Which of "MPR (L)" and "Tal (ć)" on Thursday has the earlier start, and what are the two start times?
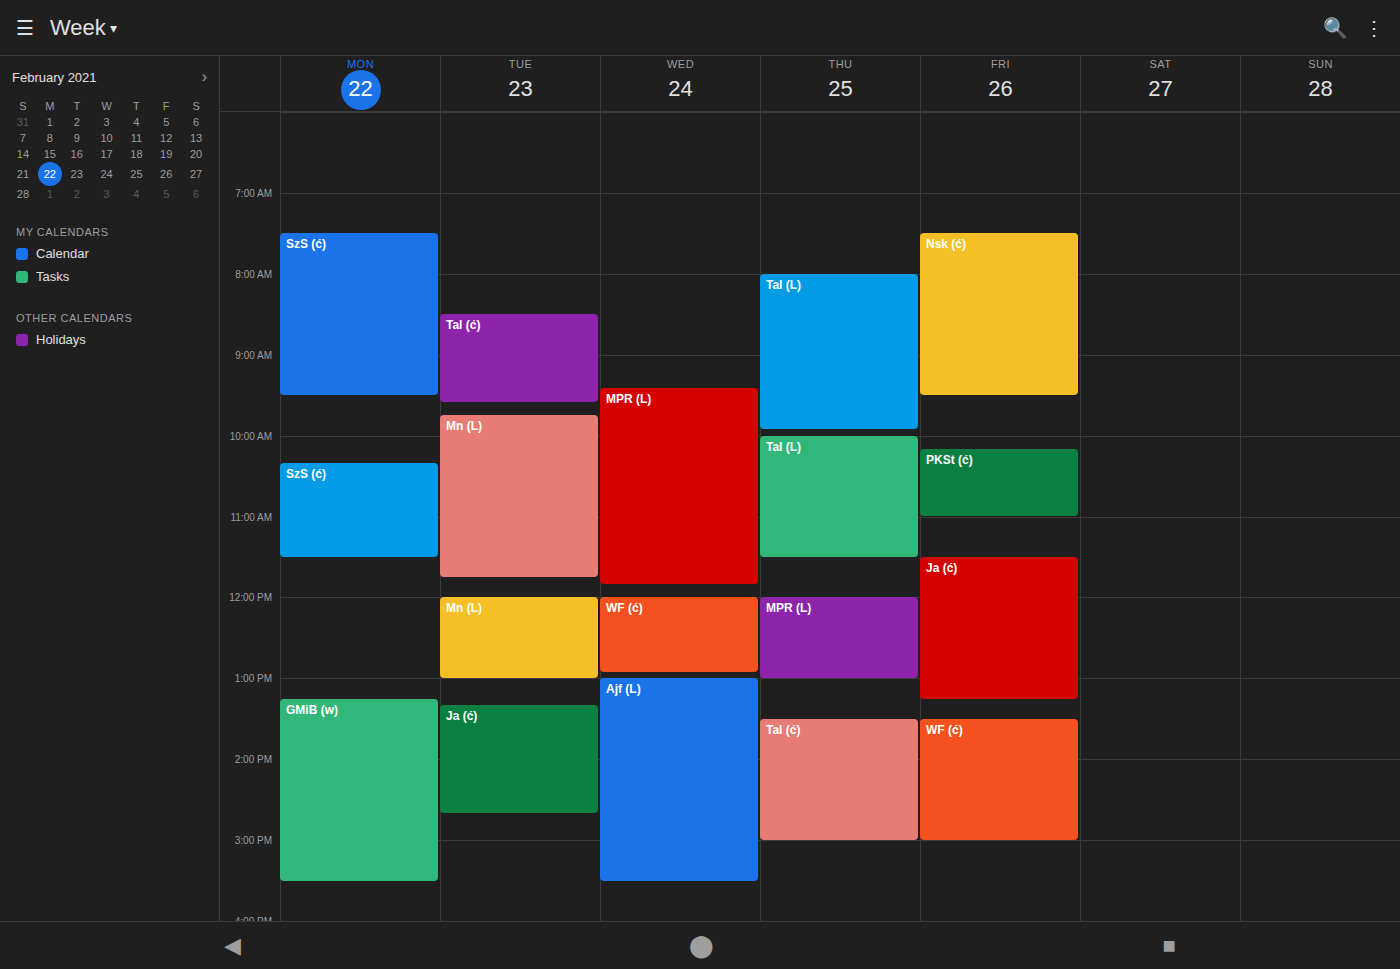
"MPR (L)" 12:00 PM; "Tal (ć)" 1:30 PM.